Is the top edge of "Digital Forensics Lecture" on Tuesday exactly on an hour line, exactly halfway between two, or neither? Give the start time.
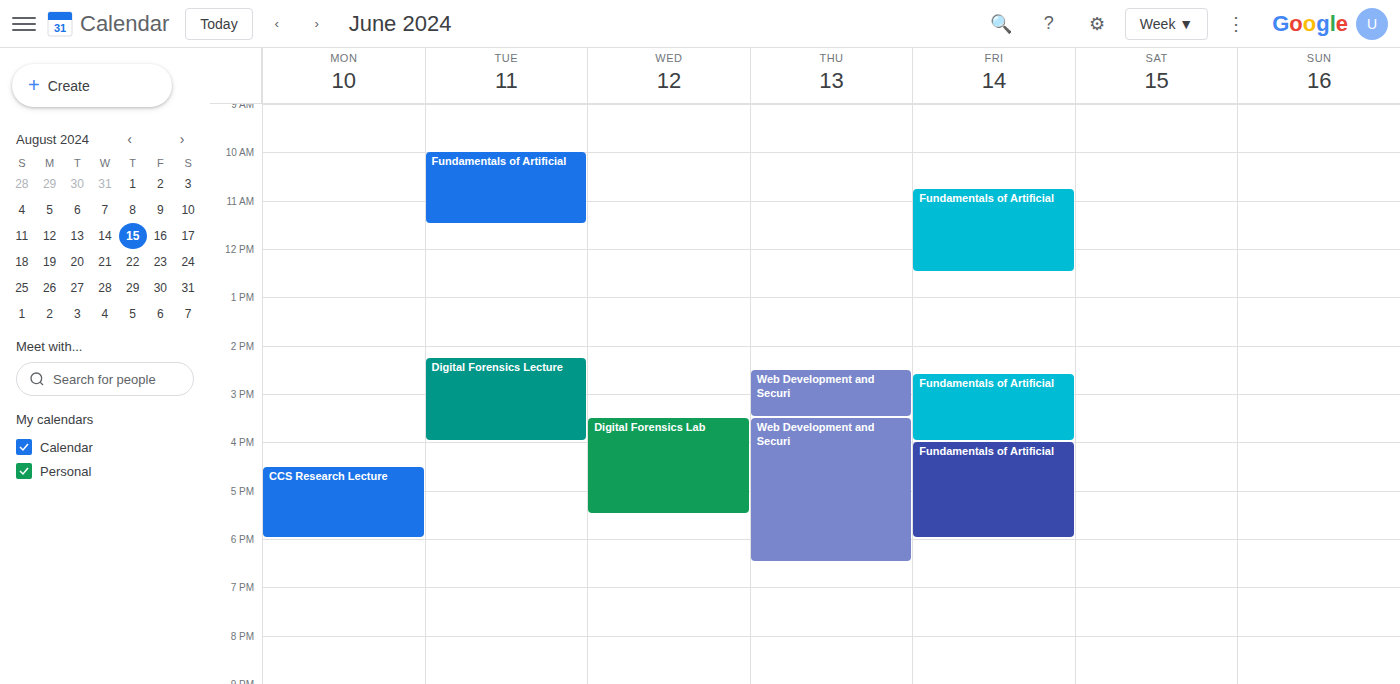
2:15 PM -- neither: a quarter of the way from the 2 PM line to the 3 PM line.